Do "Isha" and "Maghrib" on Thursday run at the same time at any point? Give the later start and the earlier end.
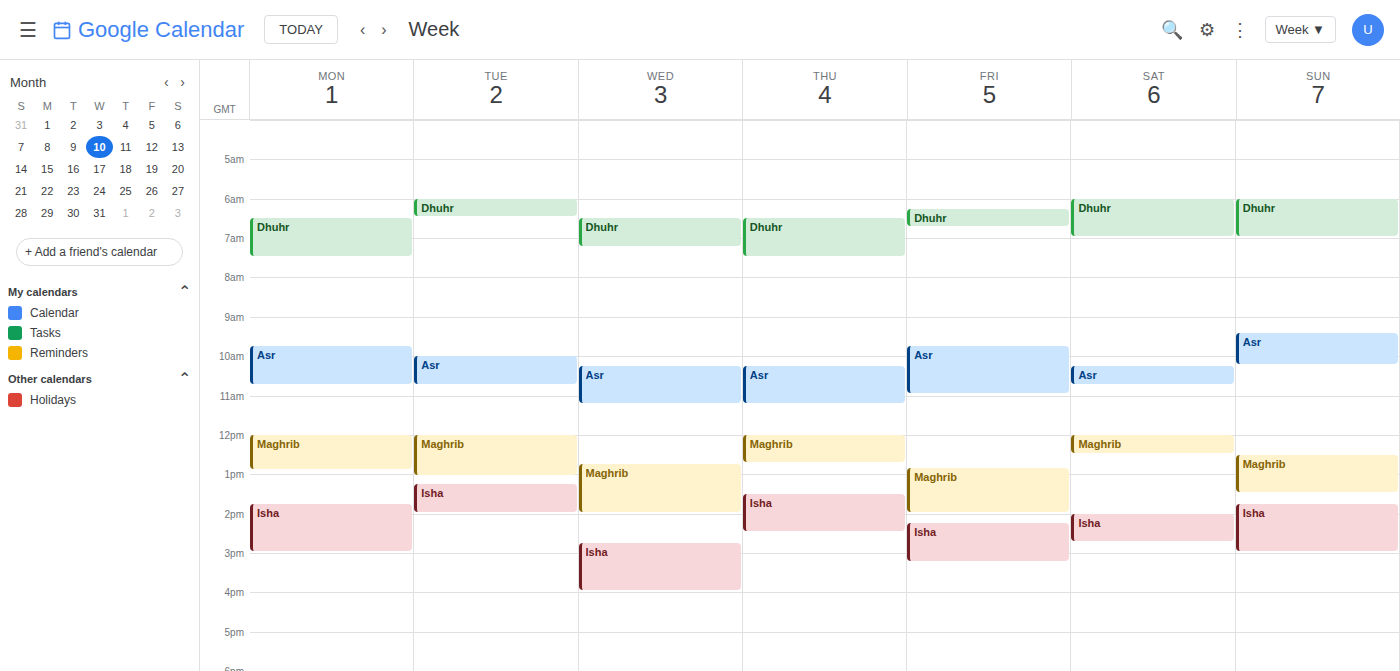
"Maghrib" ends at 12:45 PM and "Isha" starts at 1:30 PM -- no overlap.